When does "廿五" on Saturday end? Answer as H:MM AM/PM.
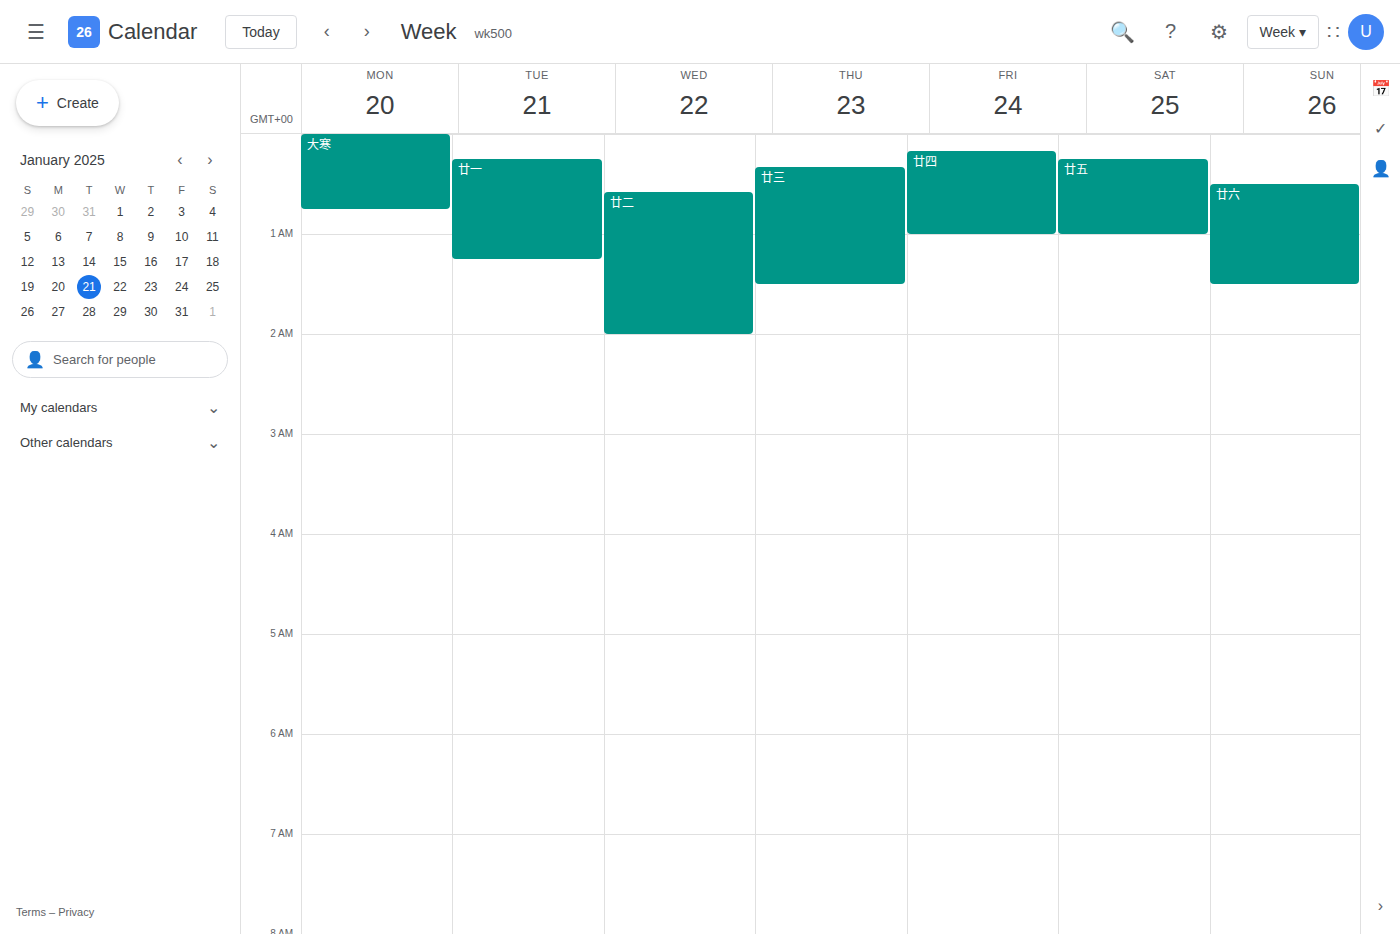
1:00 AM